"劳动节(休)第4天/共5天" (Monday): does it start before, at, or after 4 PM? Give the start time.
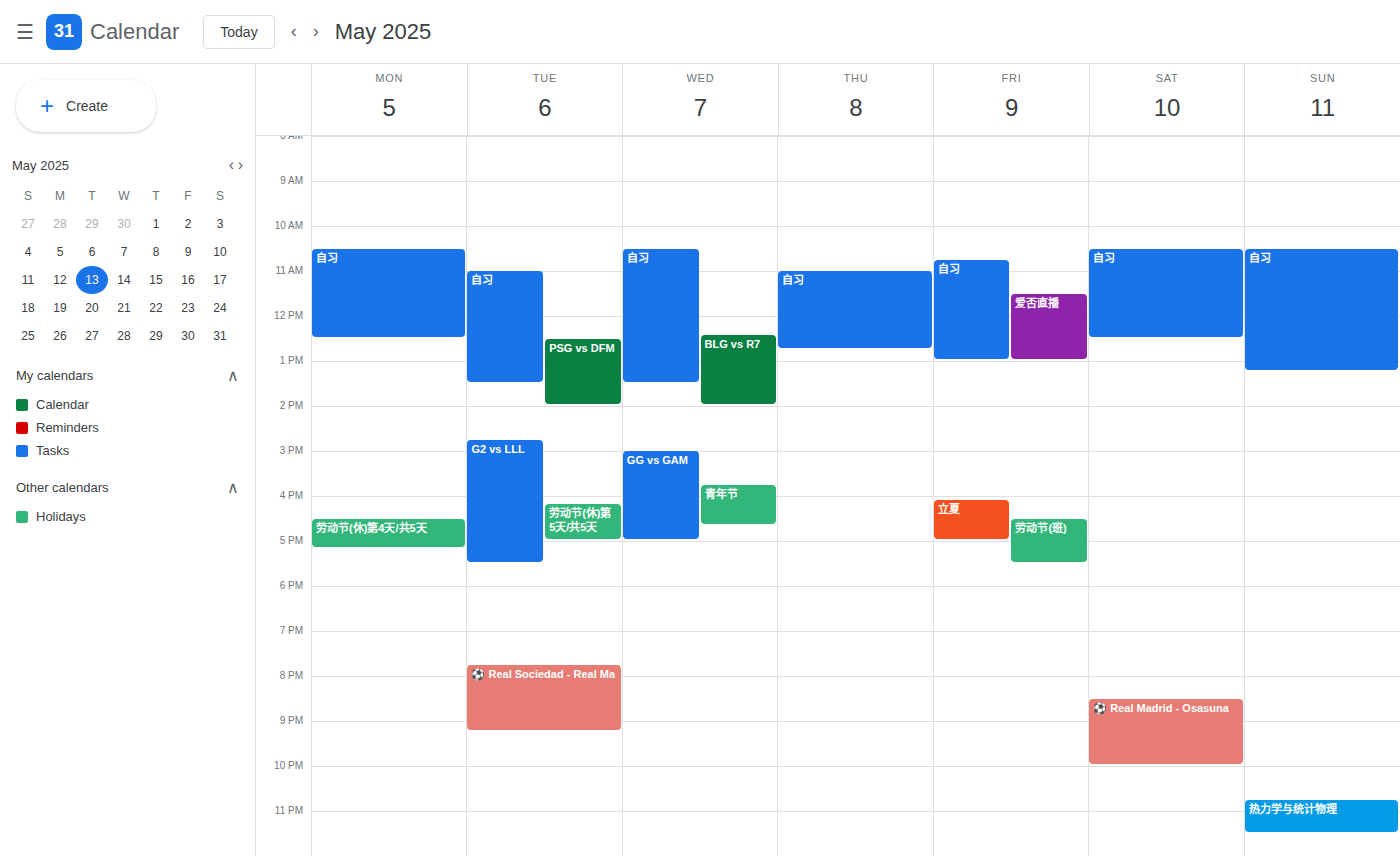
4:30 PM -- after 4 PM, 30 minutes below the 4 PM line.